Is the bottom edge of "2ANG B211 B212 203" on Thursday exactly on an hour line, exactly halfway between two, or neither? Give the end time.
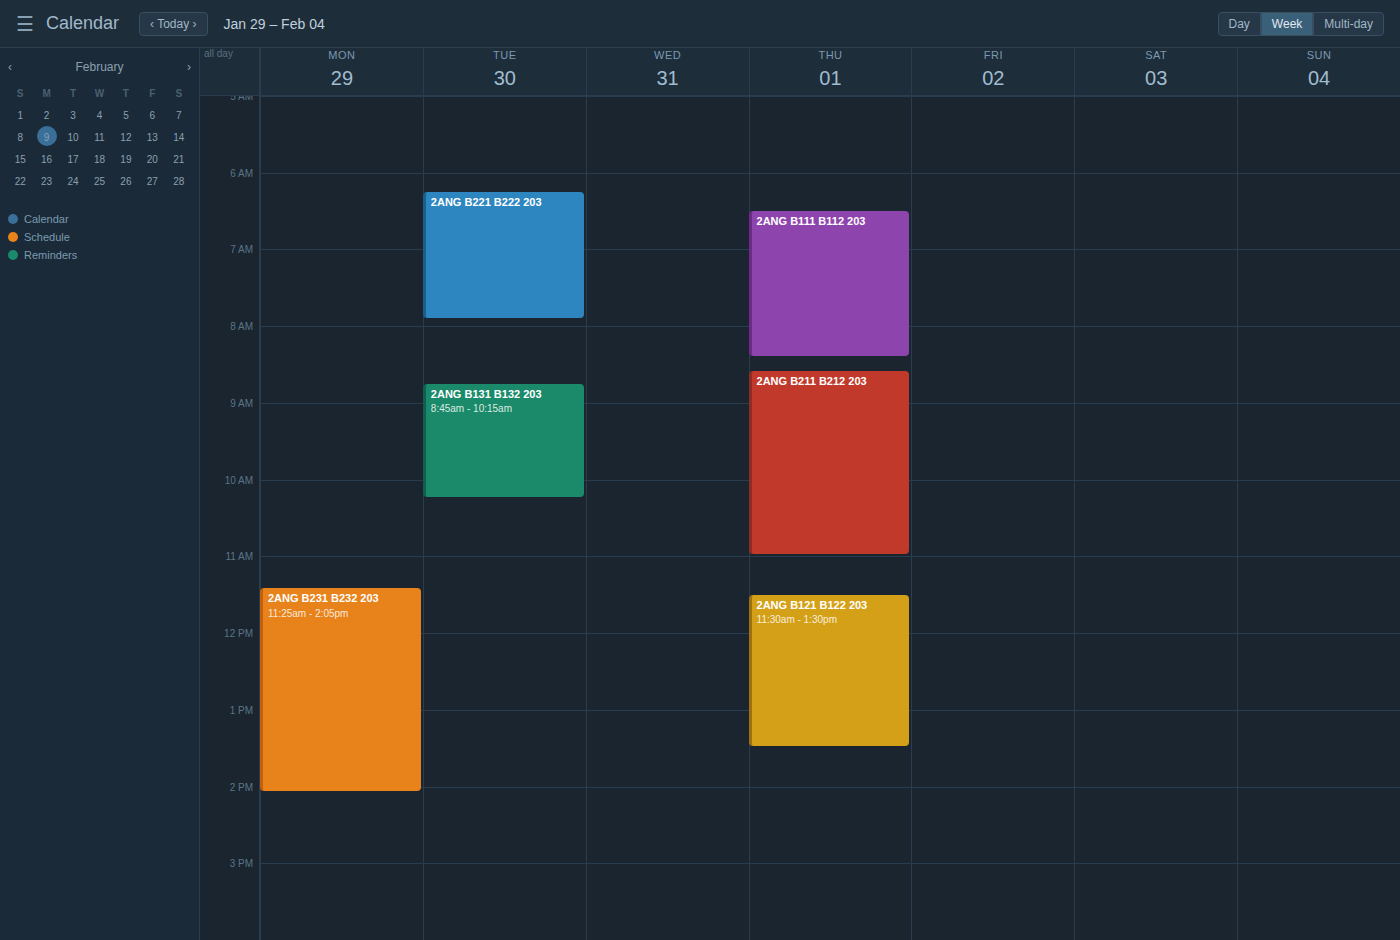
11:00 AM -- exactly on the 11 AM line.